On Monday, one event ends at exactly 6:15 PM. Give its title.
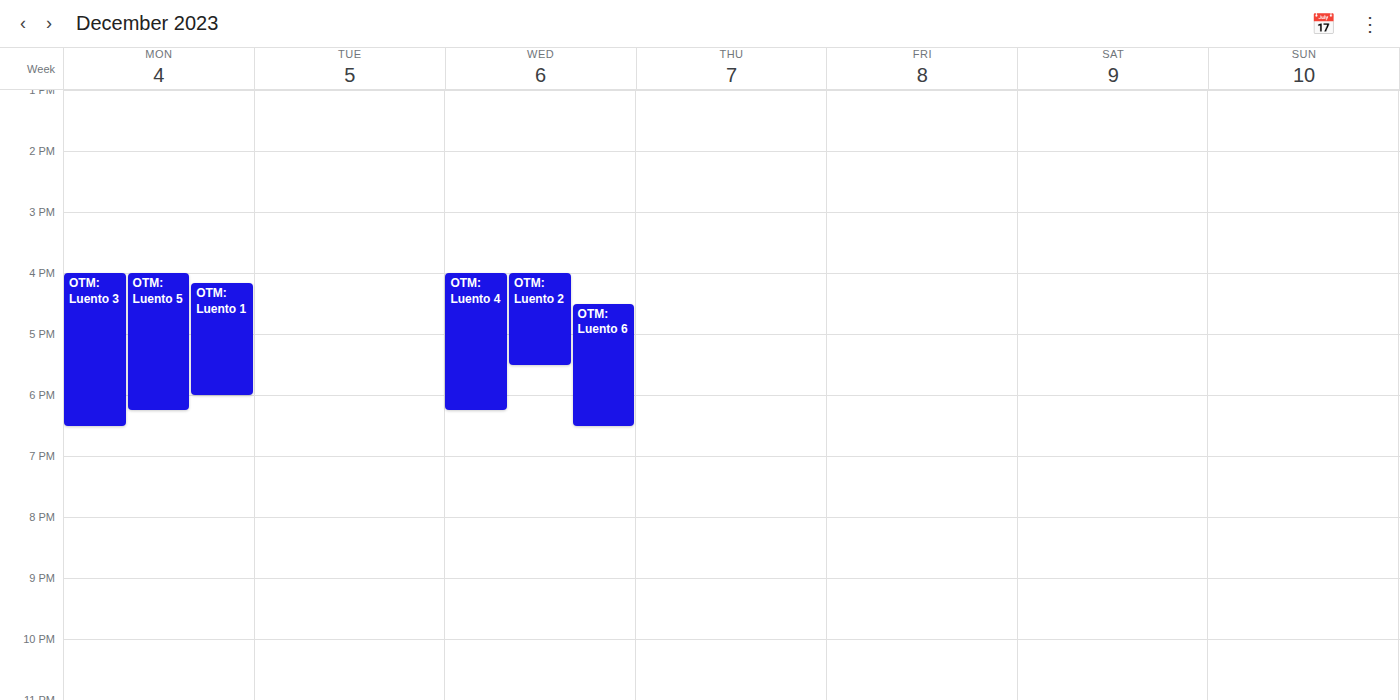
"OTM: Luento 5"